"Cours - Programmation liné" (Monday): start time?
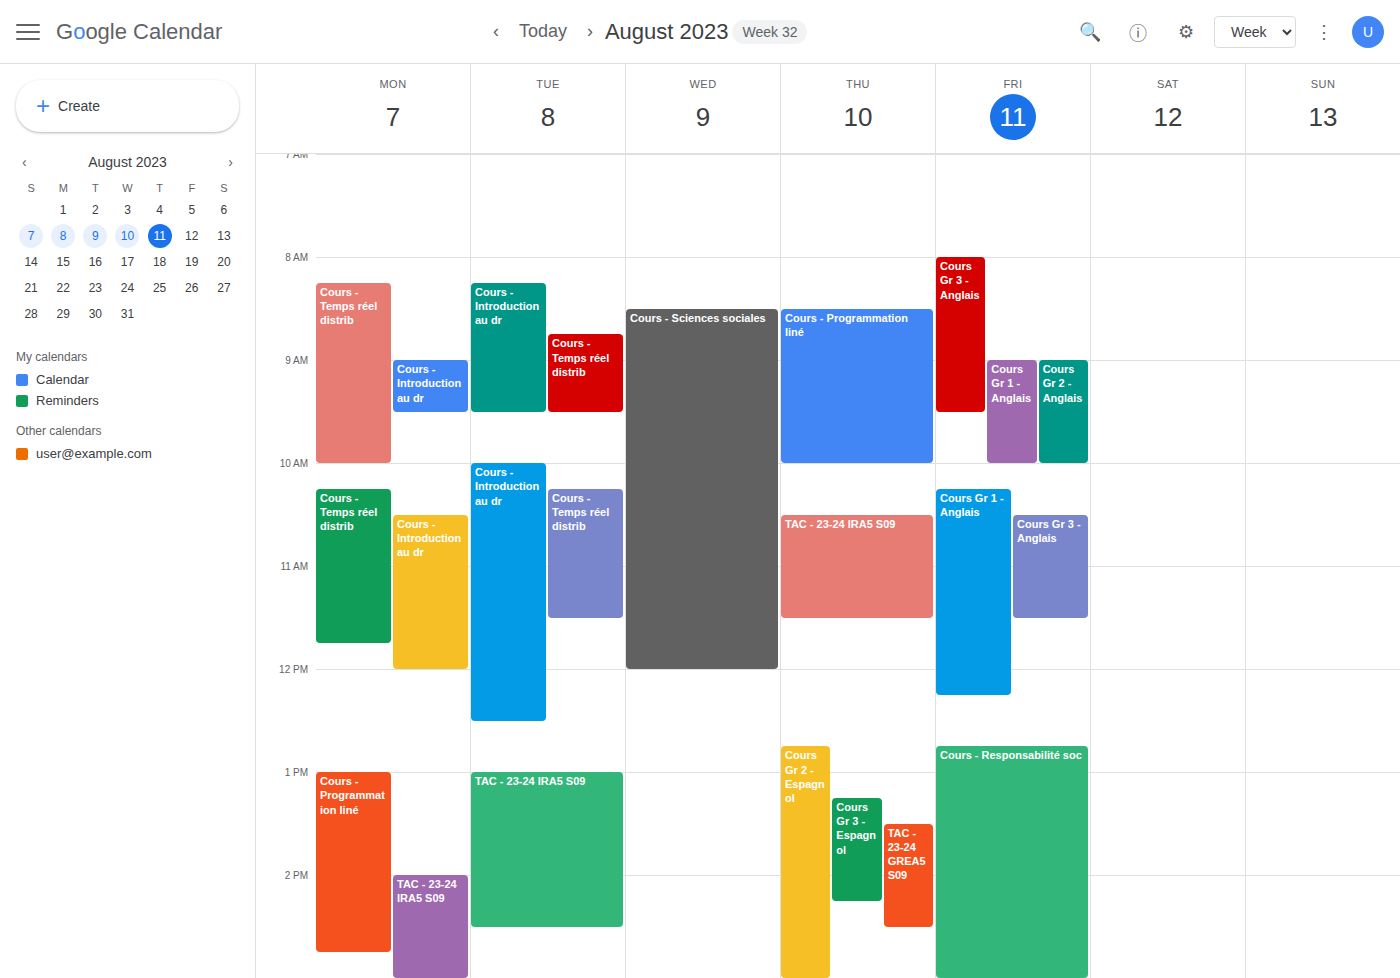
1:00 PM